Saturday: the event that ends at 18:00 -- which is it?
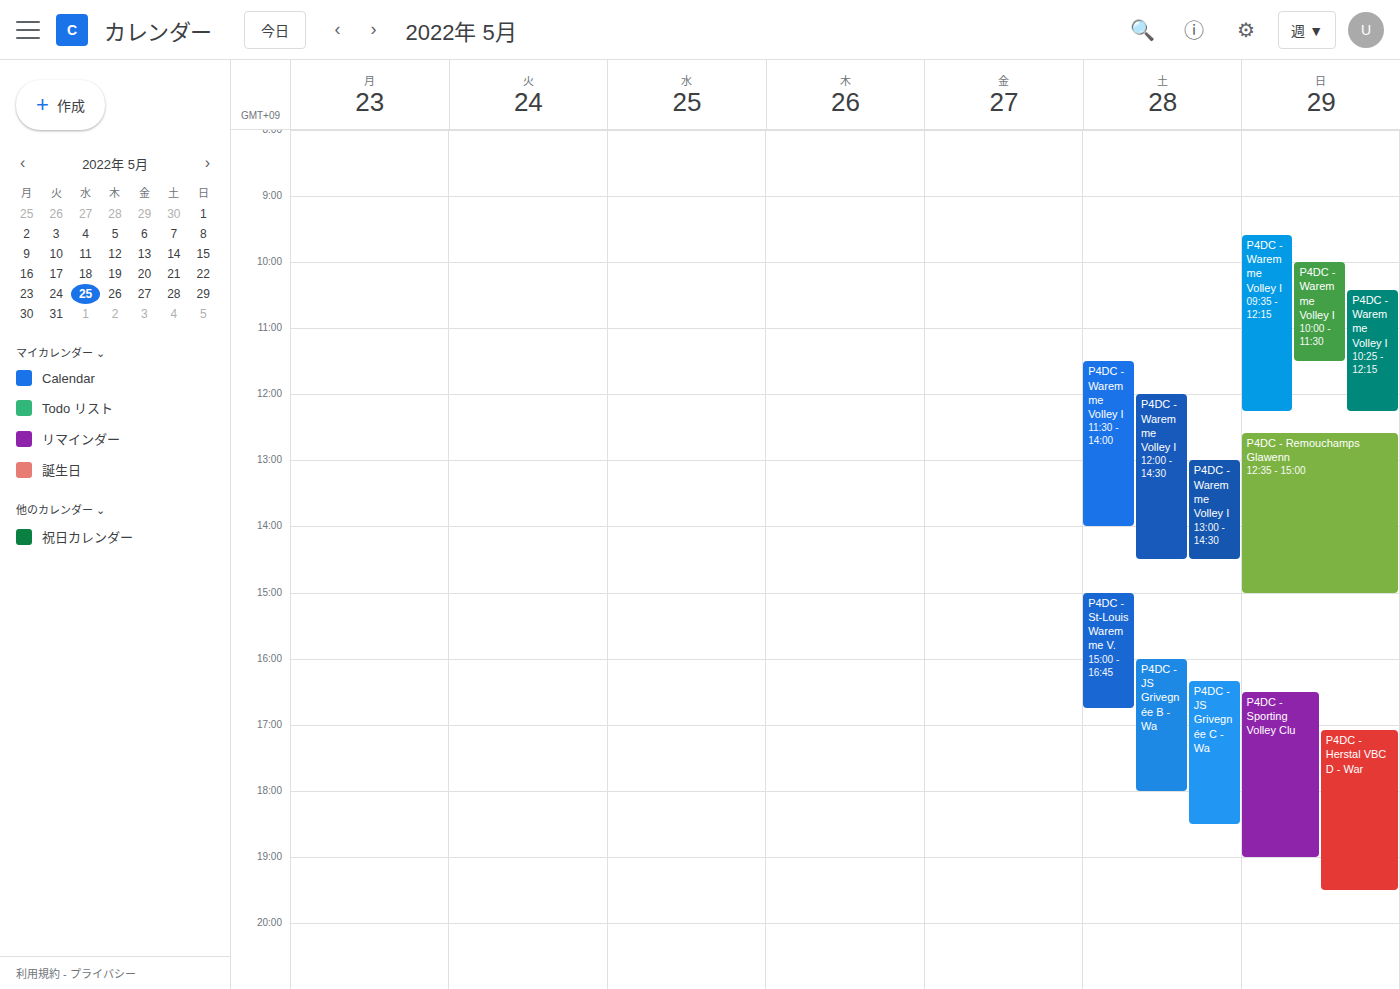
"P4DC - JS Grivegnée B - Wa"